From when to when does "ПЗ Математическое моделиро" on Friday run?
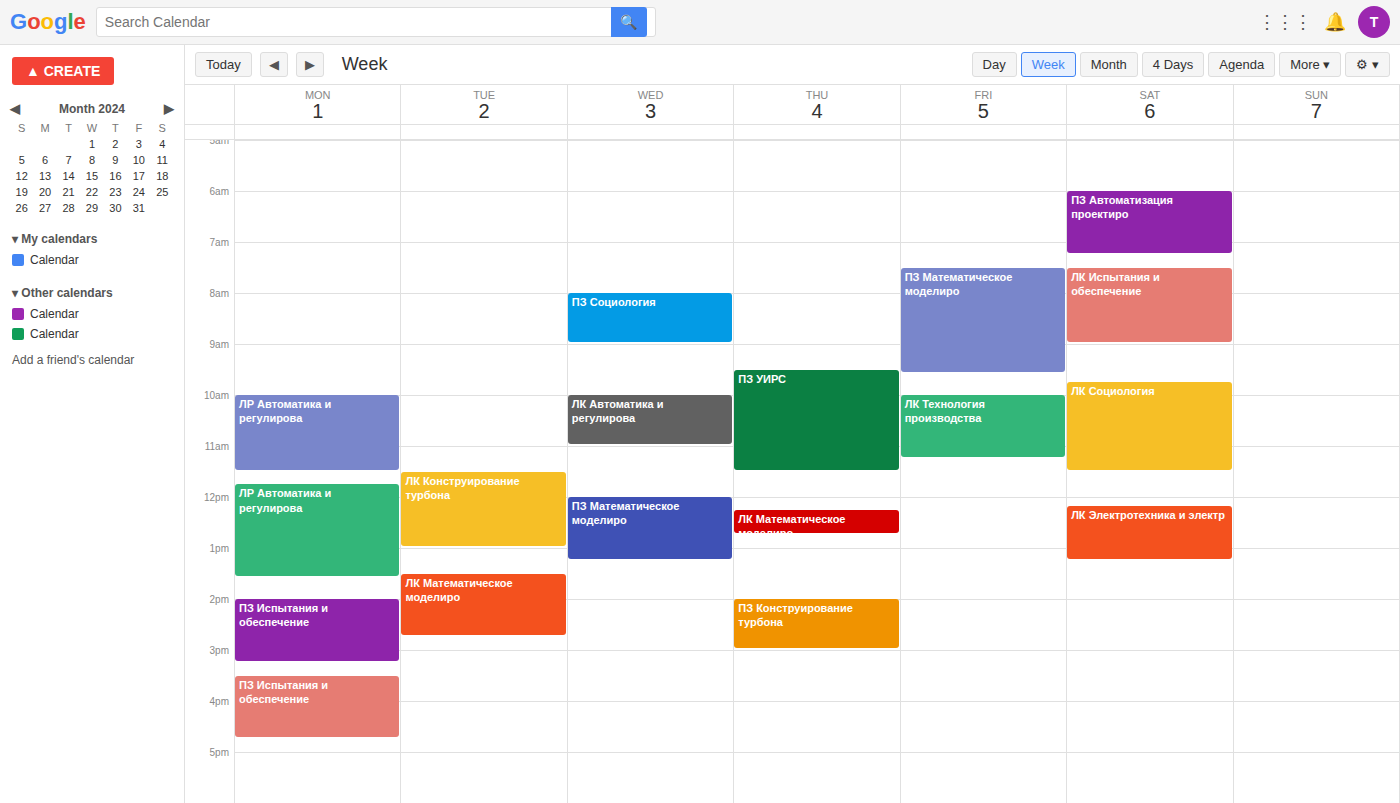
7:30 AM to 9:35 AM